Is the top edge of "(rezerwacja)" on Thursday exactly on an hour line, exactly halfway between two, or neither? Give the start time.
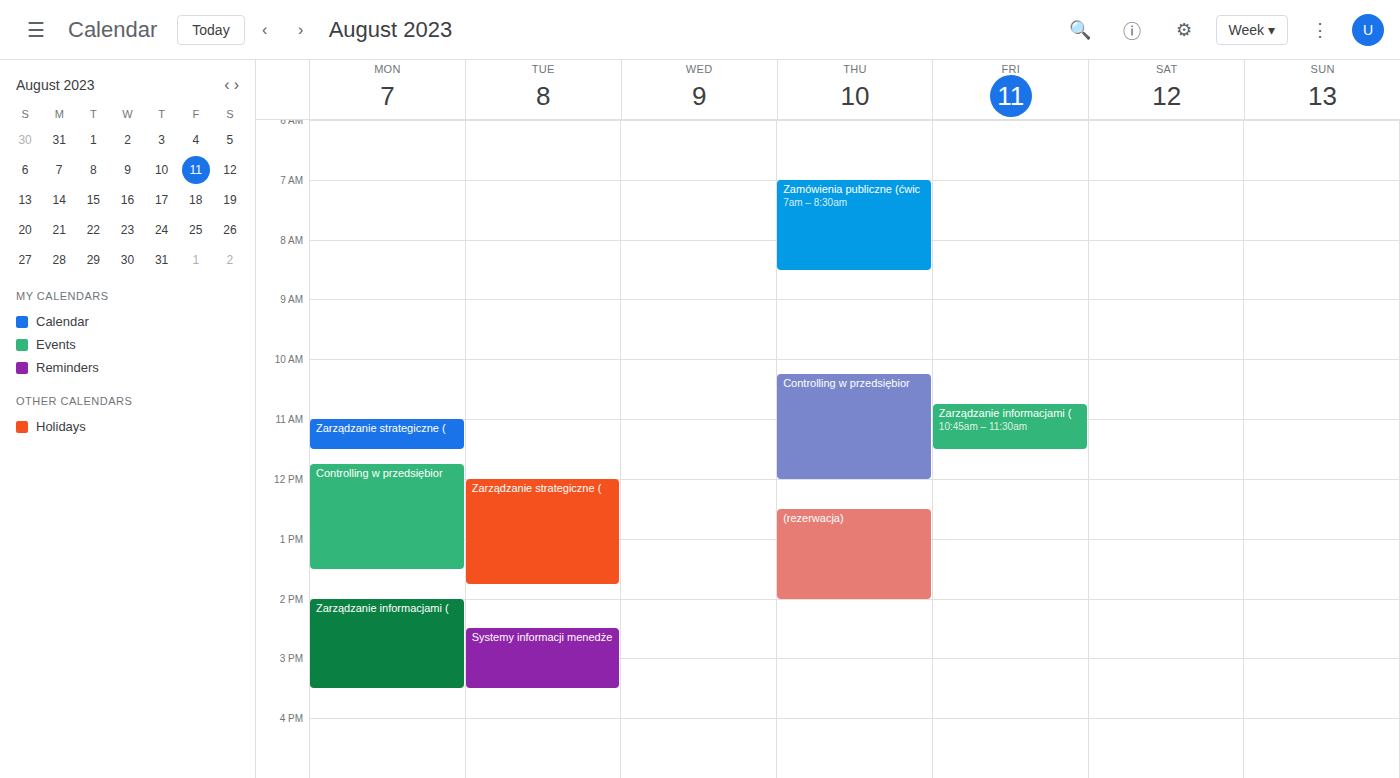
12:30 -- halfway between the 12:00 and 13:00 lines.